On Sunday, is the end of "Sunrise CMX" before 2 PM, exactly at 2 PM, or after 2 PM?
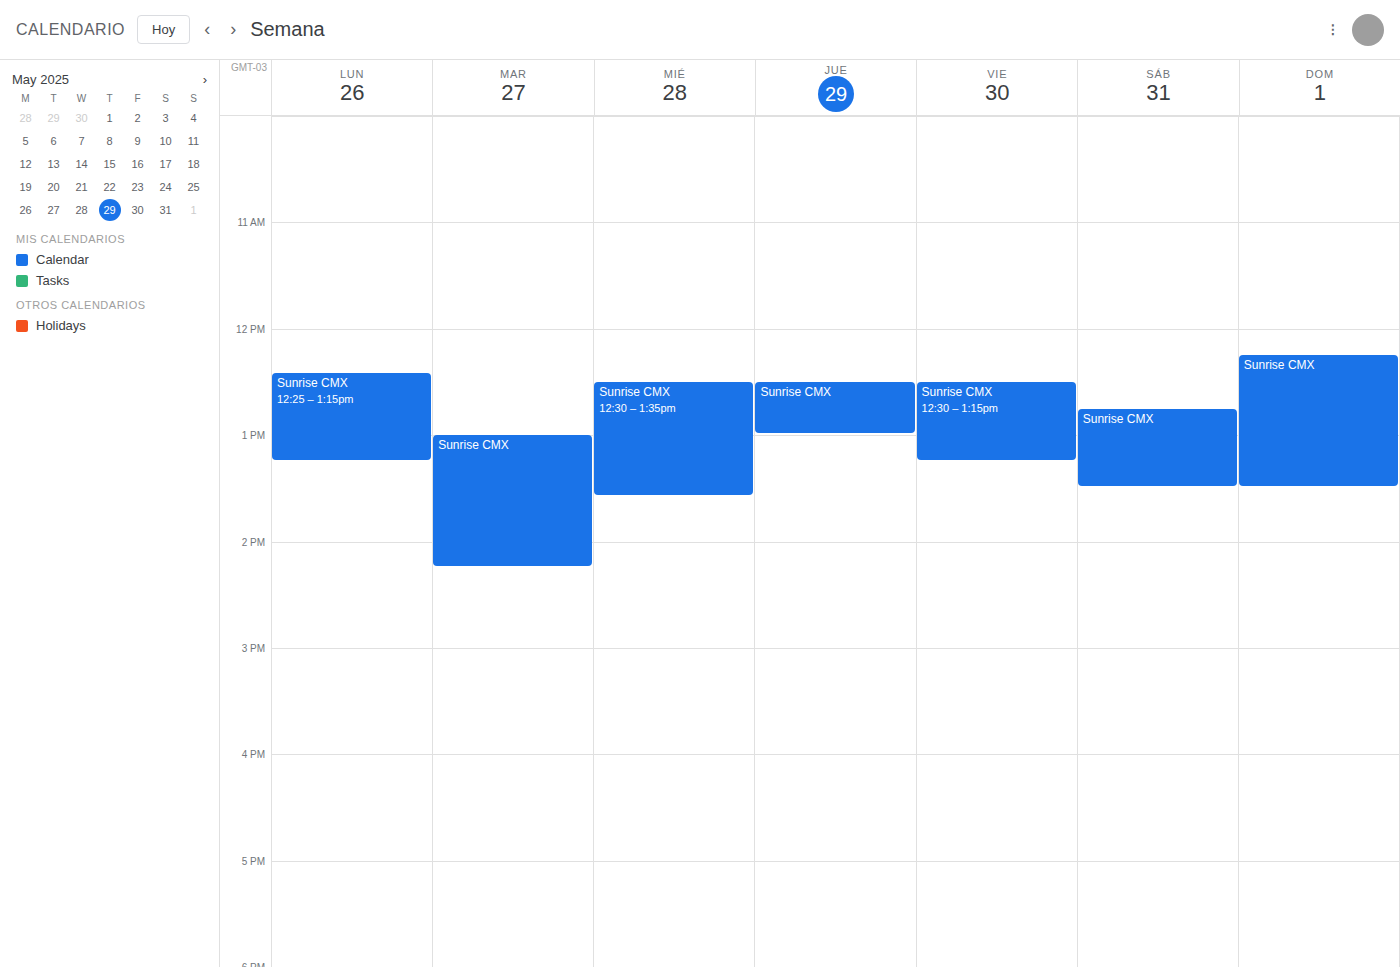
1:30 PM -- before 2 PM, 30 minutes above the 2 PM line.